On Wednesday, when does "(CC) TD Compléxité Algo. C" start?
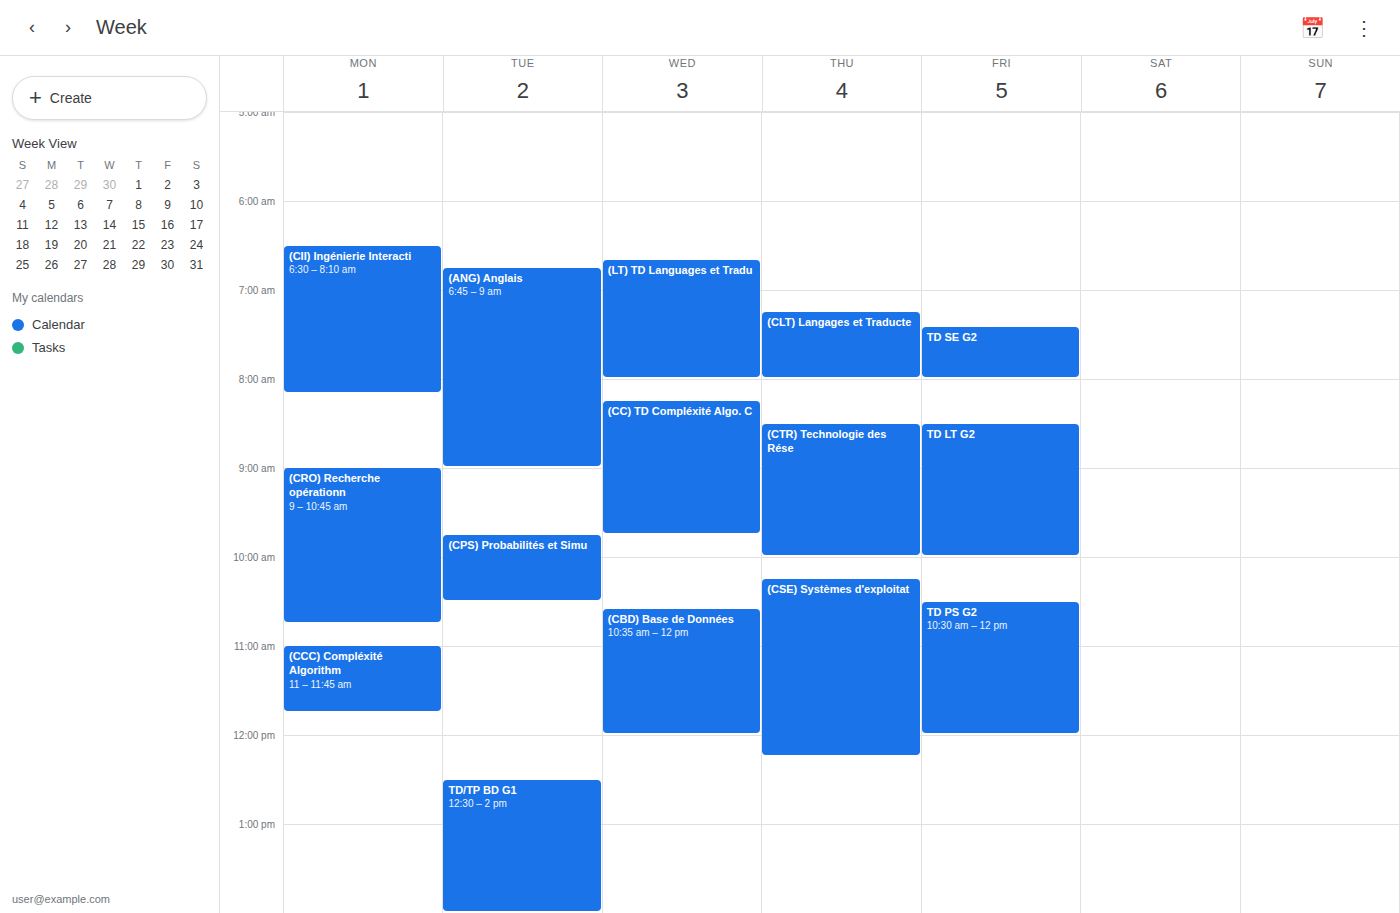
8:15 AM